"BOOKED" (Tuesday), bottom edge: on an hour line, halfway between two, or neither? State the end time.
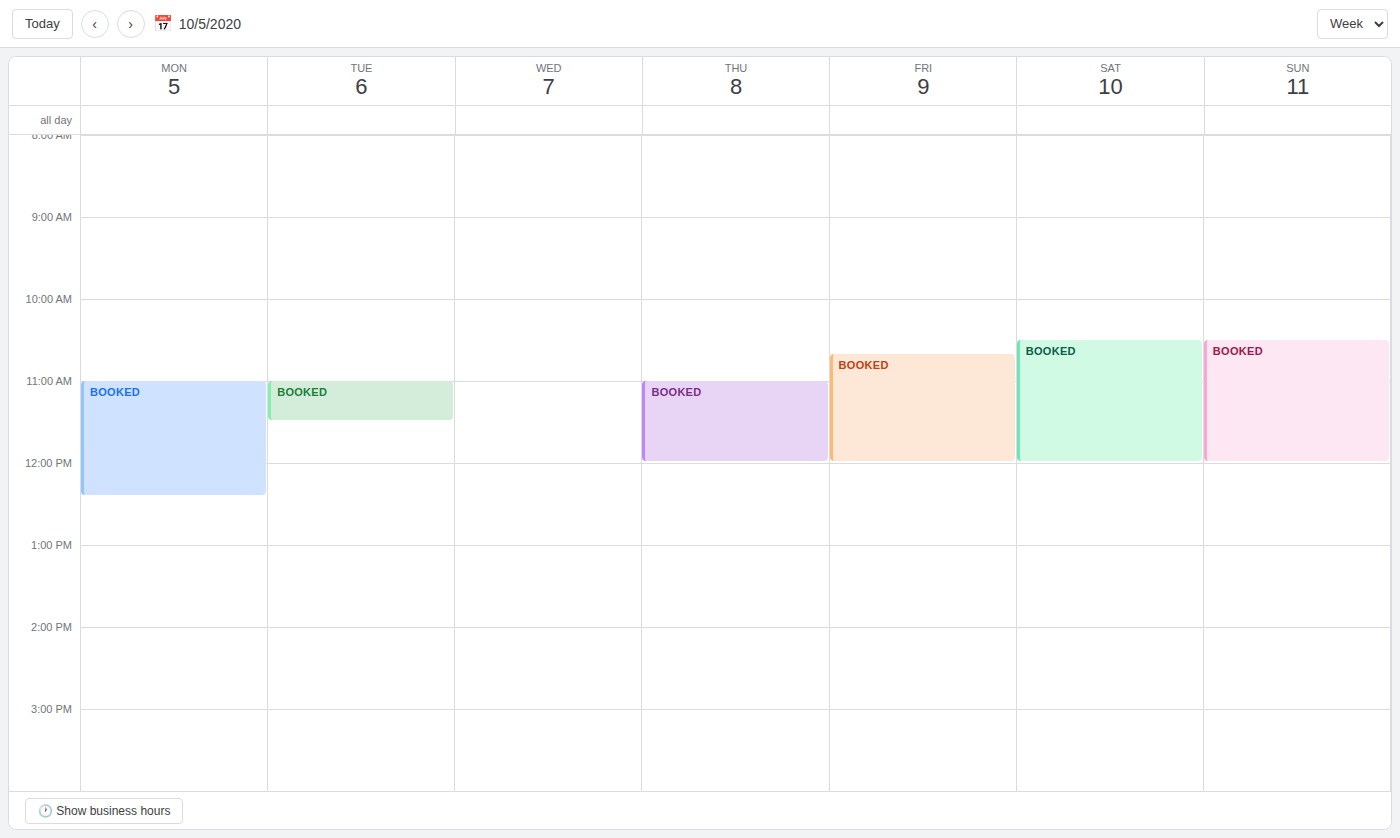
11:30 AM -- halfway between the 11 AM and 12 PM lines.